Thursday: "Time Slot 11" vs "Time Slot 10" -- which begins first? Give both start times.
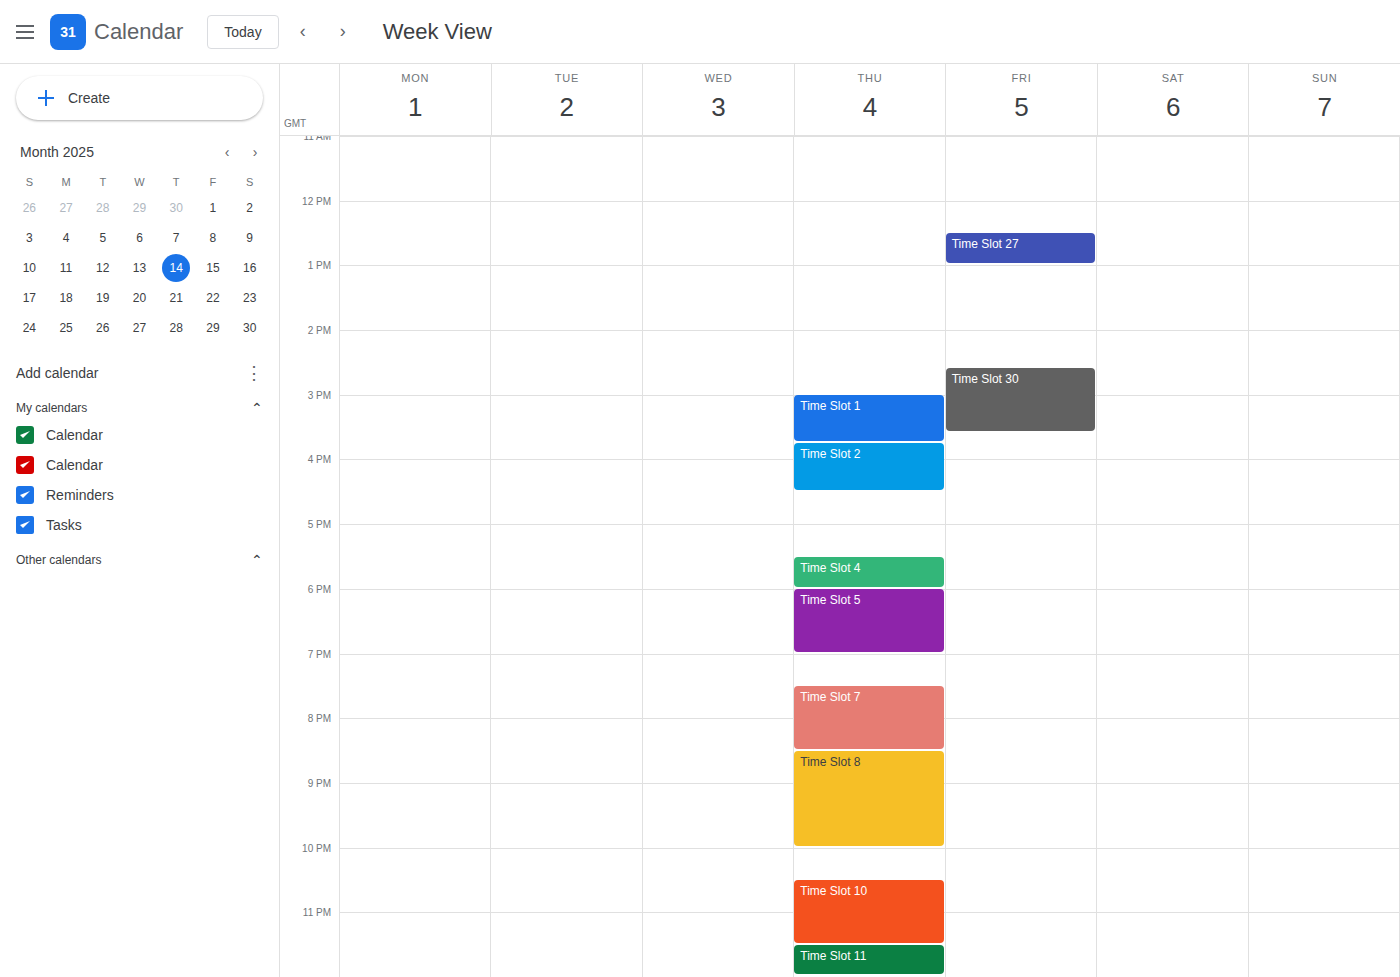
"Time Slot 10" 10:30 PM; "Time Slot 11" 11:30 PM.